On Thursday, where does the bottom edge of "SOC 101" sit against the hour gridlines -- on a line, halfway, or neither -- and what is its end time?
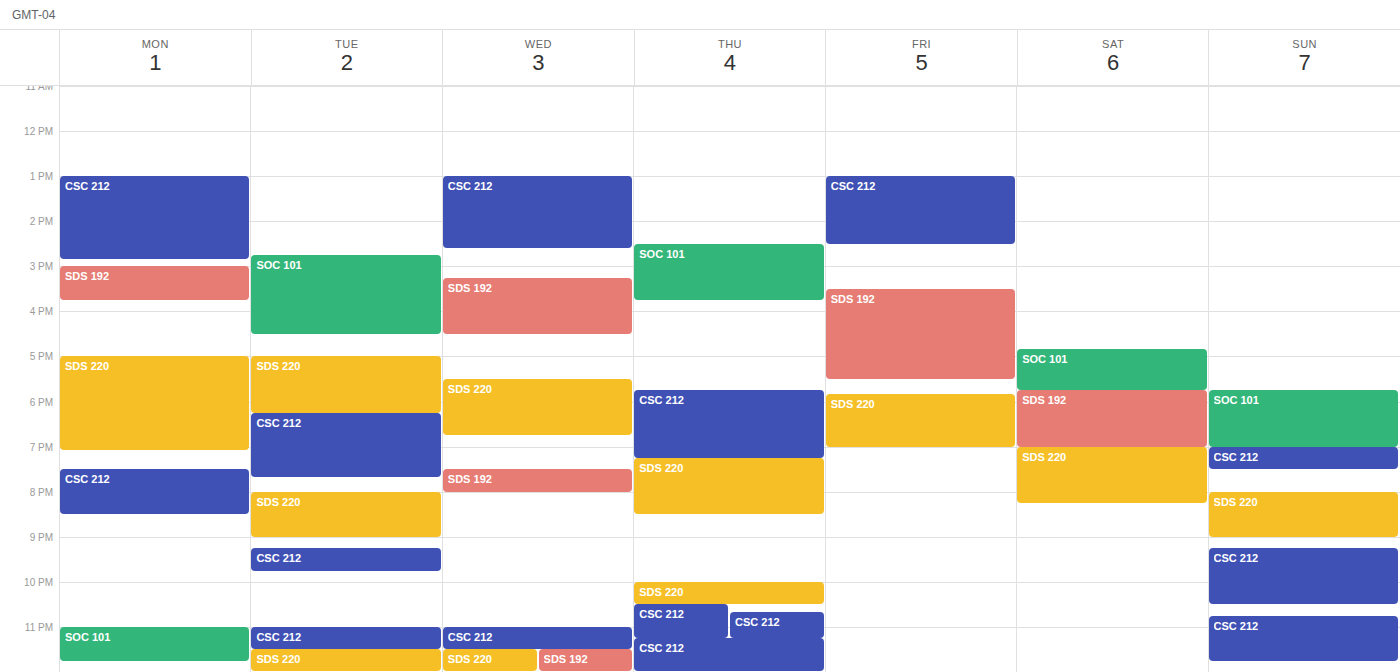
3:45 PM -- neither: three quarters of the way from the 3 PM line to the 4 PM line.